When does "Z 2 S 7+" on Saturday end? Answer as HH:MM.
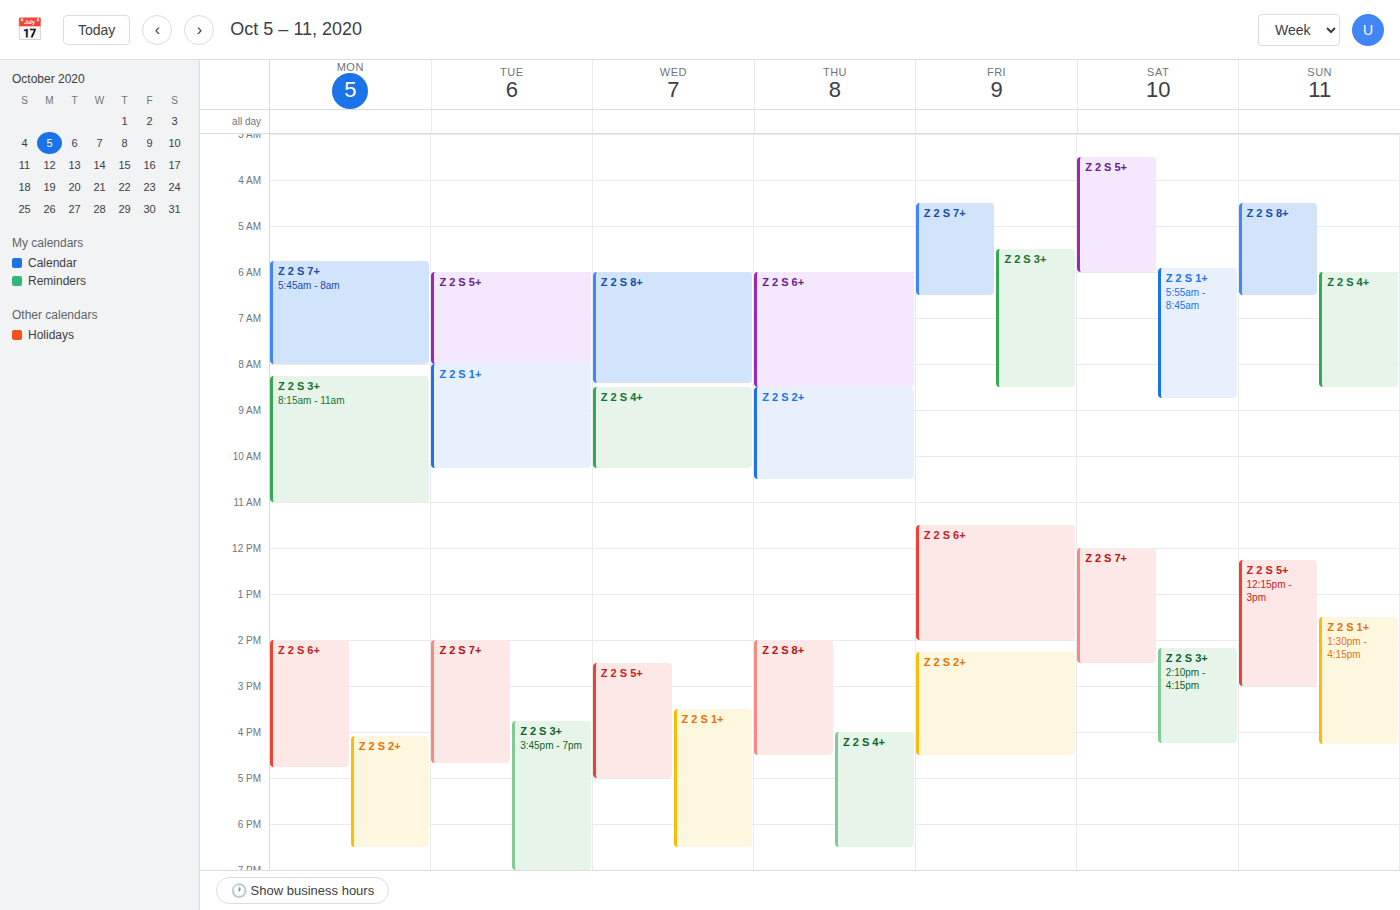
14:30